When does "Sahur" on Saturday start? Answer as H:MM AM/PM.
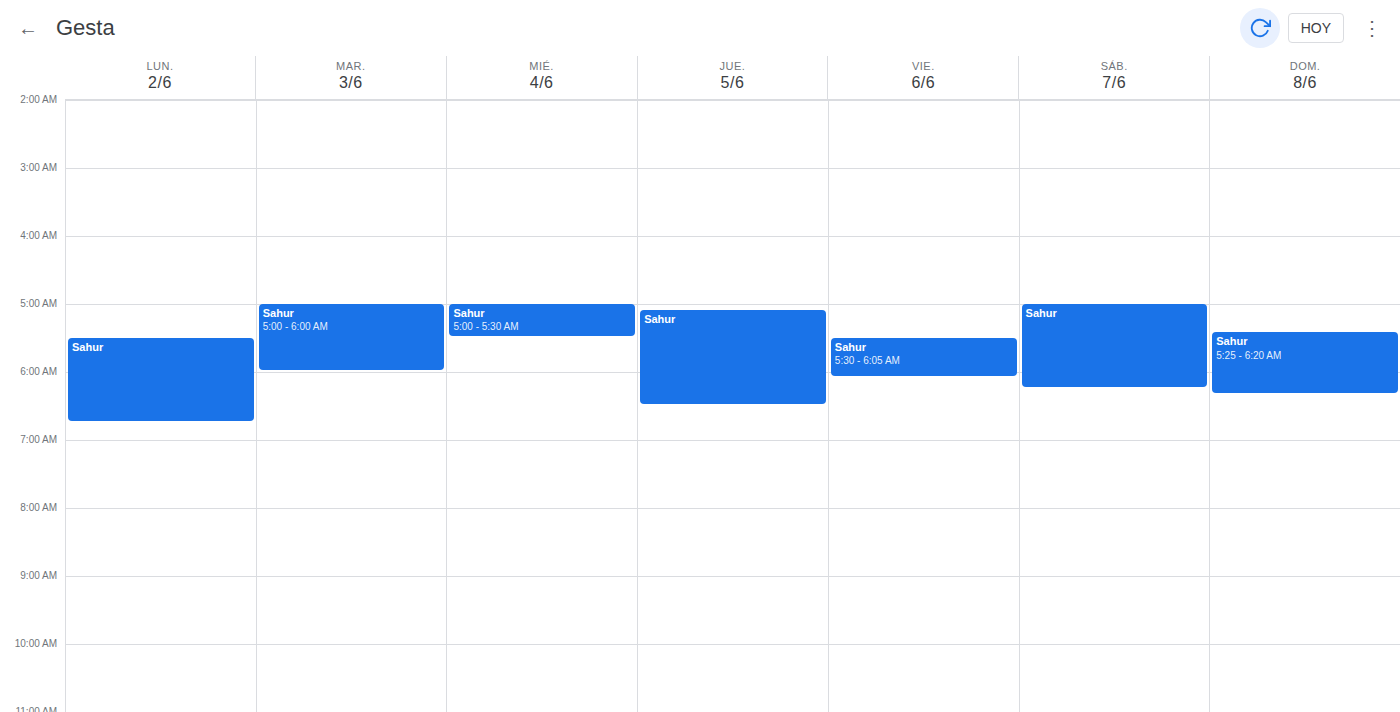
5:00 AM